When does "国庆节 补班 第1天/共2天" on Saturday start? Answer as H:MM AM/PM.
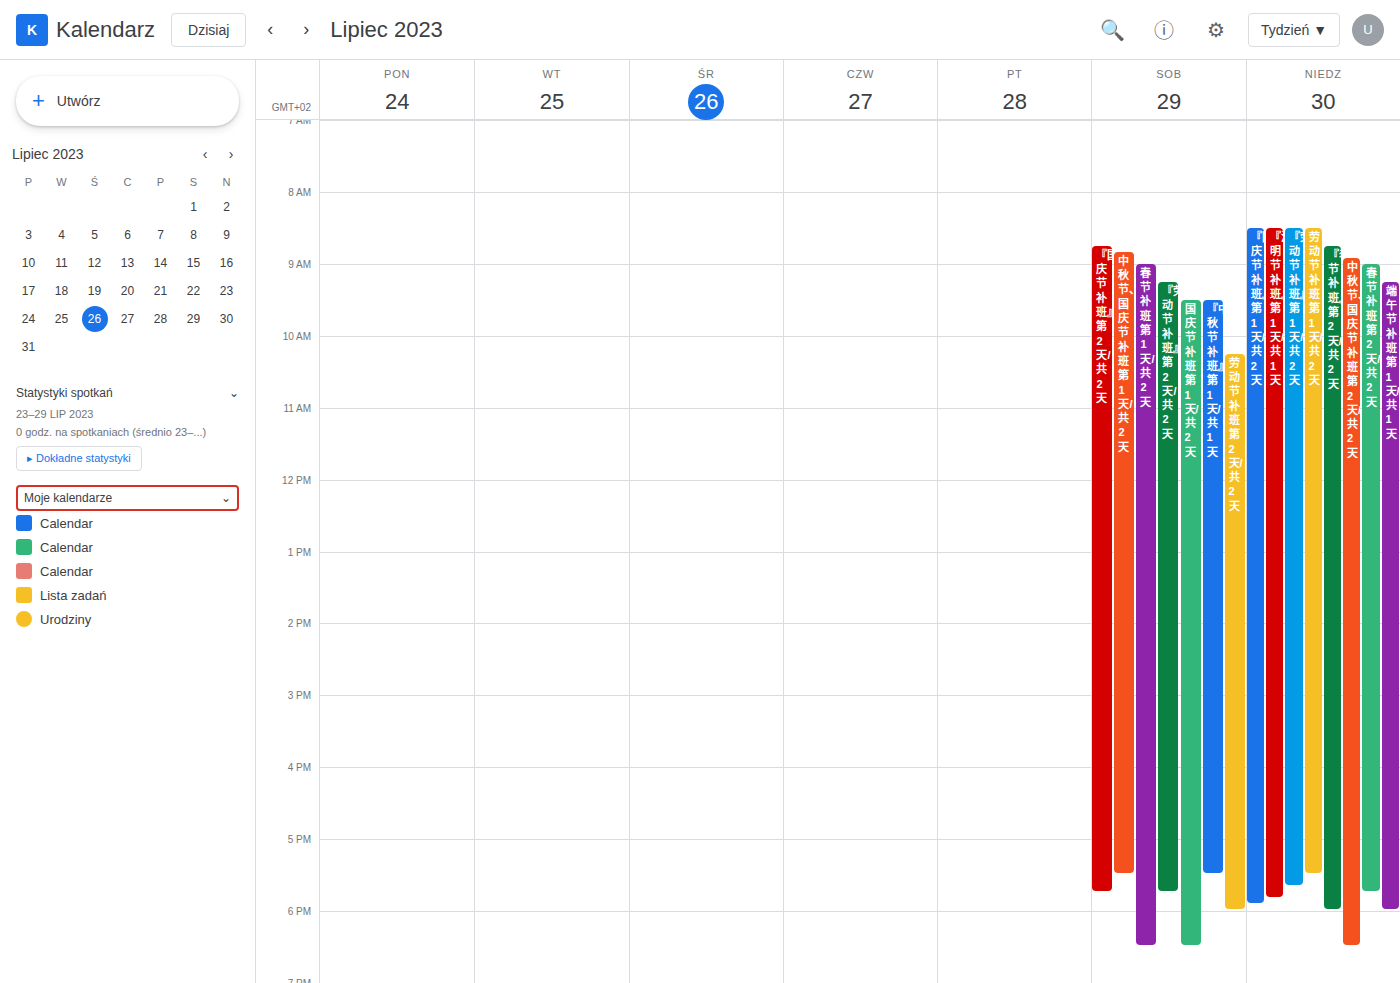
9:30 AM